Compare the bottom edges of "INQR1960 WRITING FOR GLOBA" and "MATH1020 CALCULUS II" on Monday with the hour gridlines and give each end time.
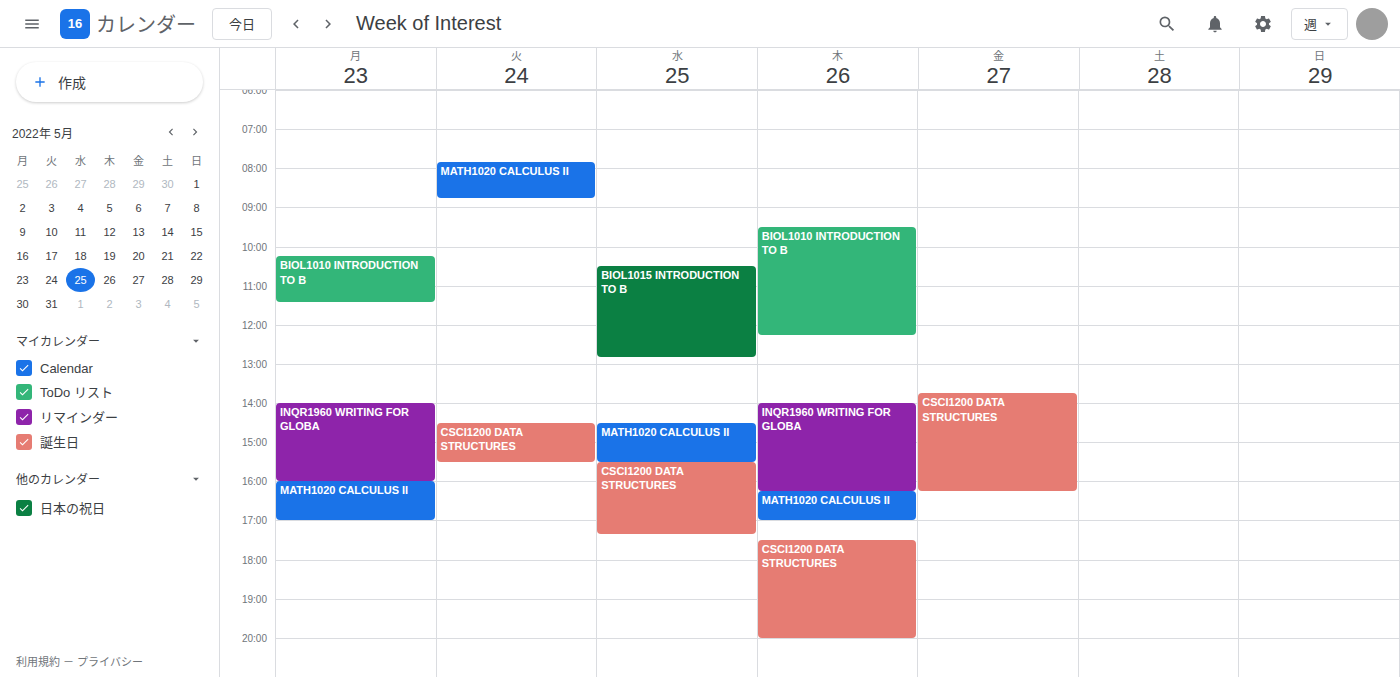
"INQR1960 WRITING FOR GLOBA": 16:00, exactly on the 16:00 line. "MATH1020 CALCULUS II": 17:00, exactly on the 17:00 line.